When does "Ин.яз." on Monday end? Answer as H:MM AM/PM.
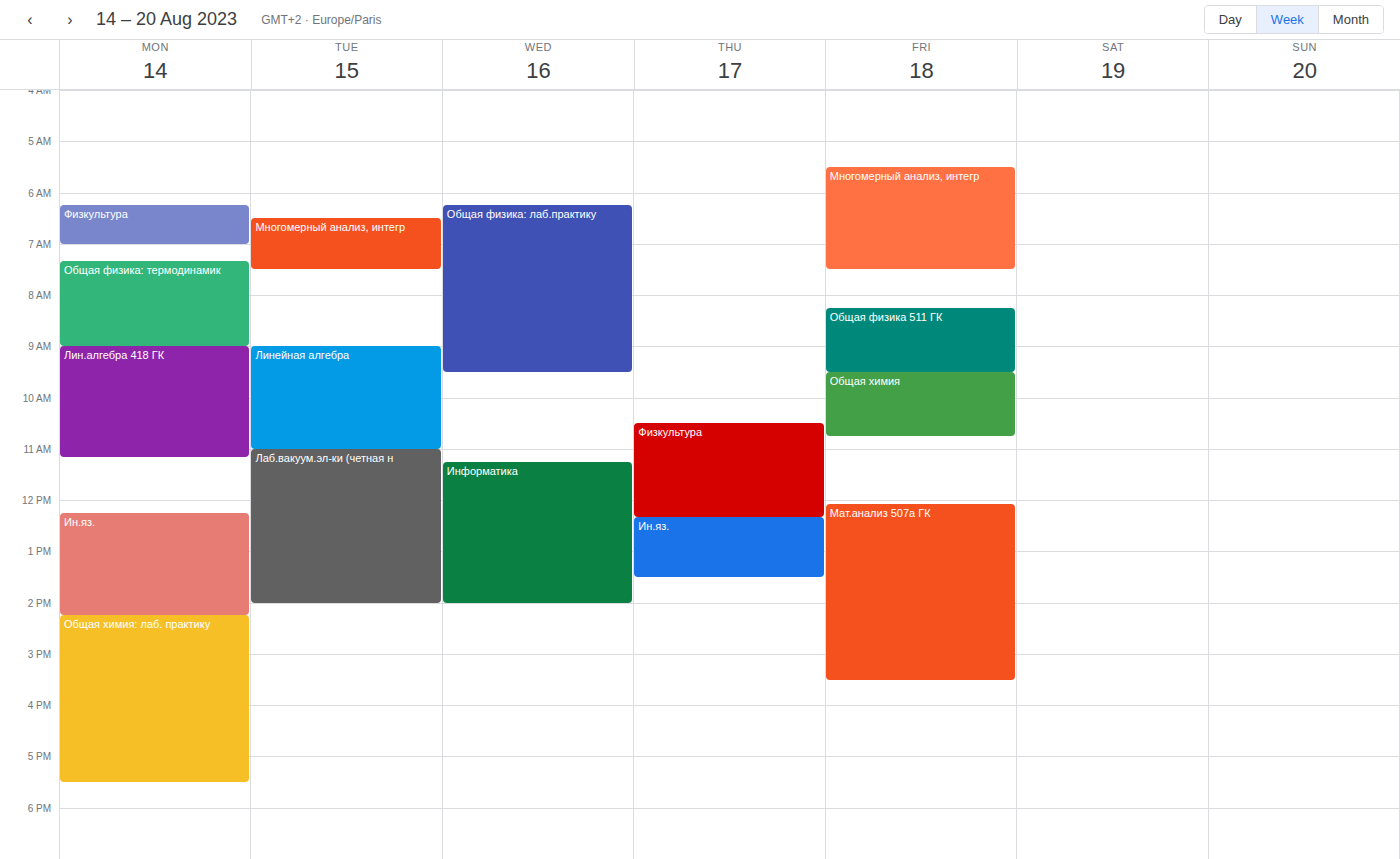
2:15 PM